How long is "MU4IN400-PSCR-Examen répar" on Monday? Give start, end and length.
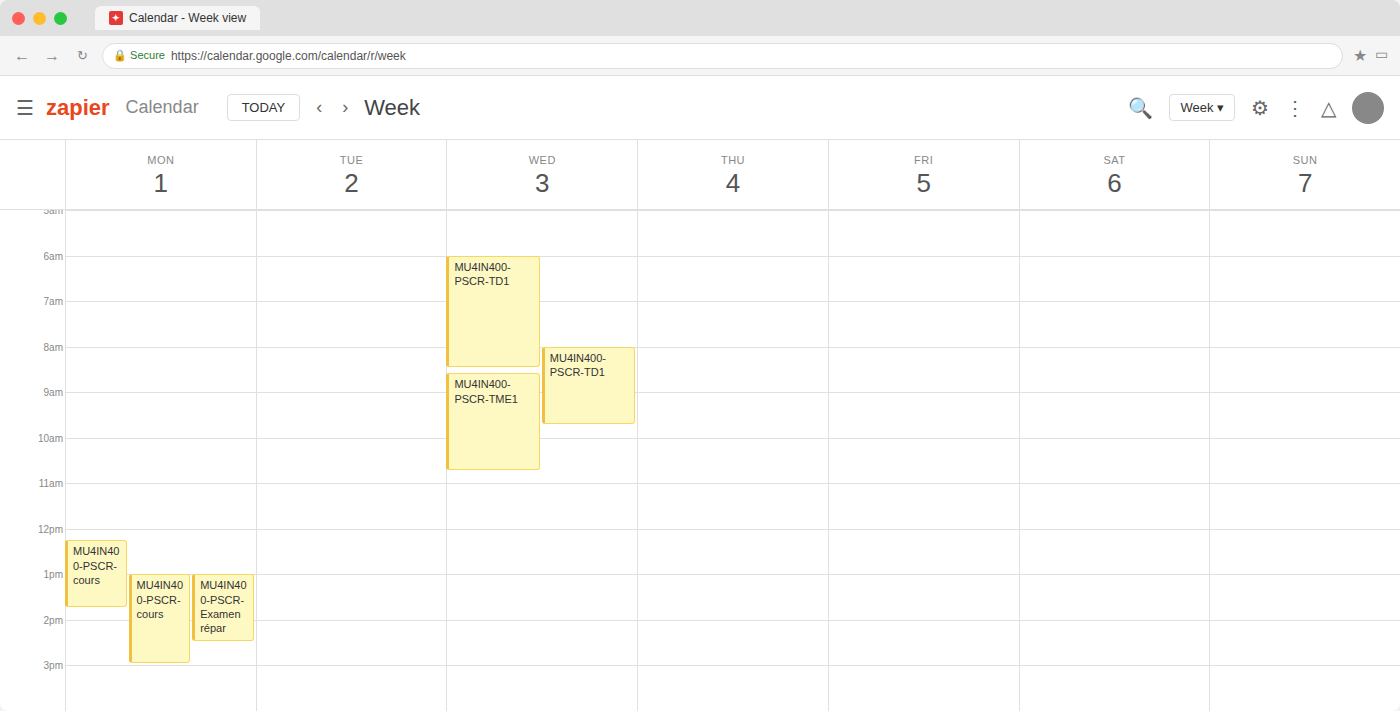
1:00 PM to 2:30 PM, 1 hour 30 minutes